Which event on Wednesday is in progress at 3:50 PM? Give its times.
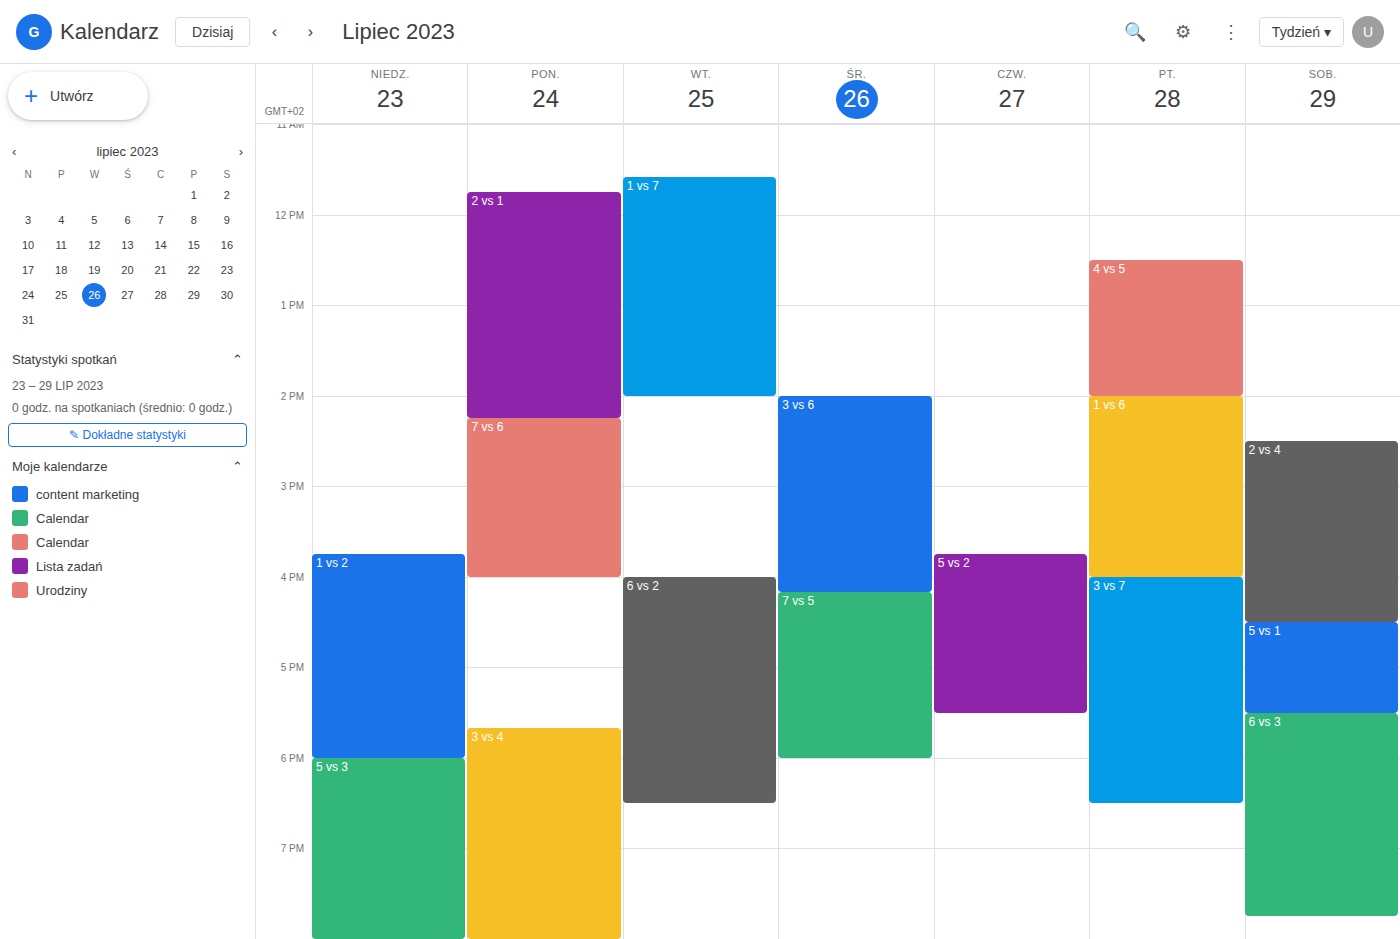
"3 vs 6", 2:00 PM to 4:10 PM